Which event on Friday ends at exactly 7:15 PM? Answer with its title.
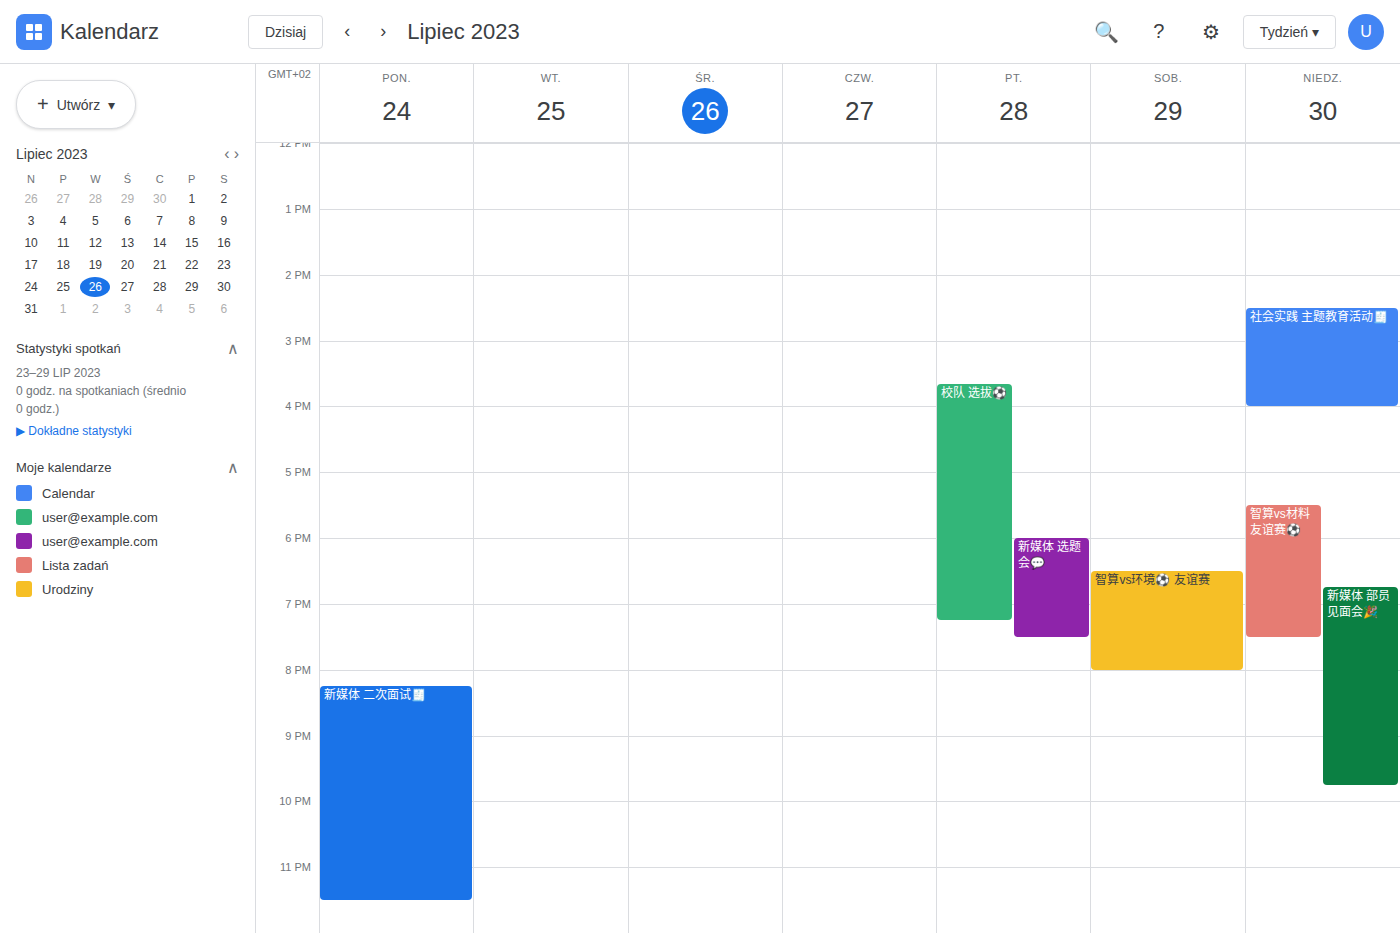
"校队 选拔⚽️"